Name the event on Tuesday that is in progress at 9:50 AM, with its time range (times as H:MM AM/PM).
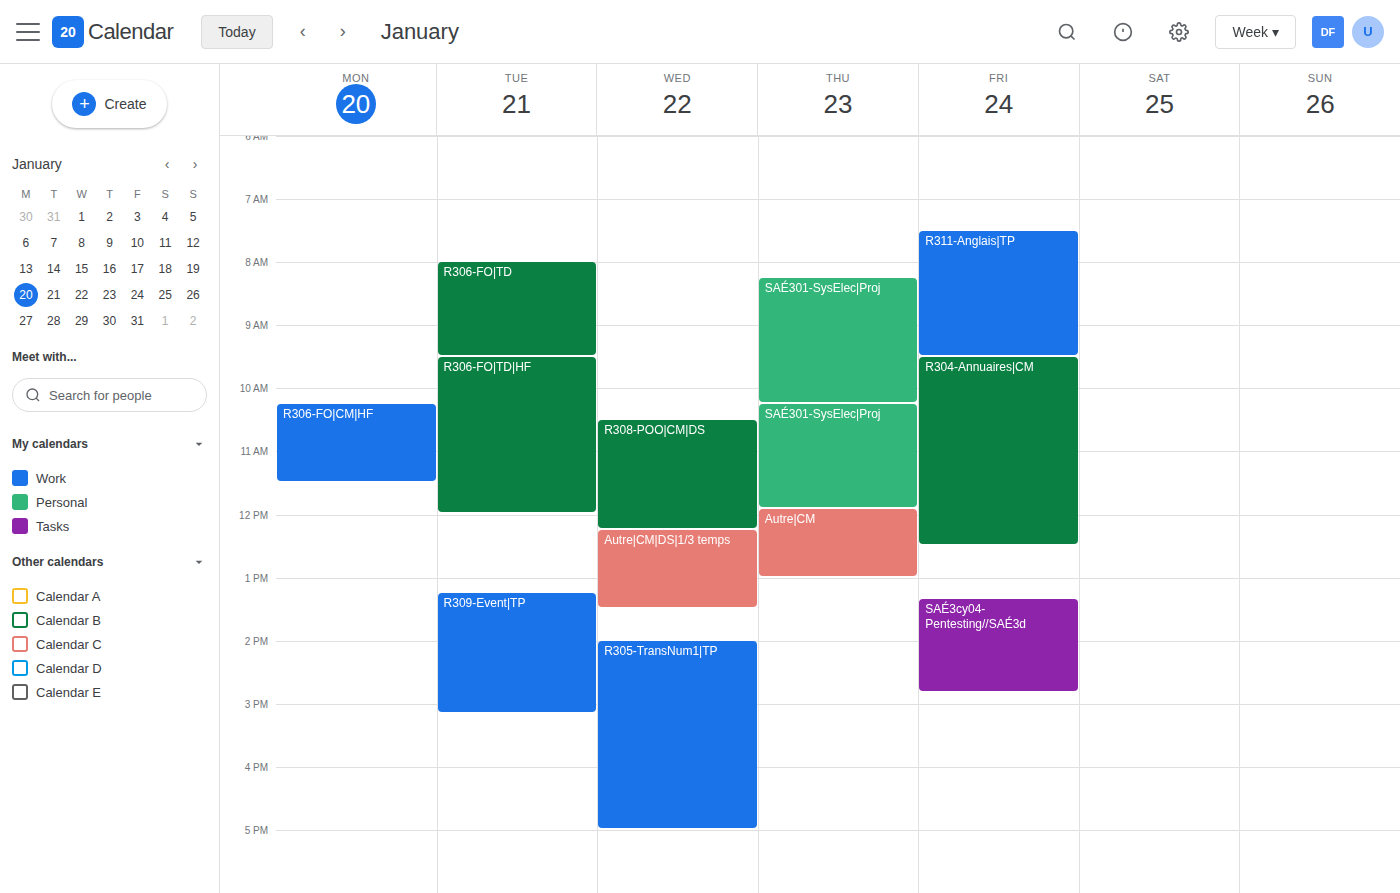
"R306-FO|TD|HF", 9:30 AM to 12:00 PM